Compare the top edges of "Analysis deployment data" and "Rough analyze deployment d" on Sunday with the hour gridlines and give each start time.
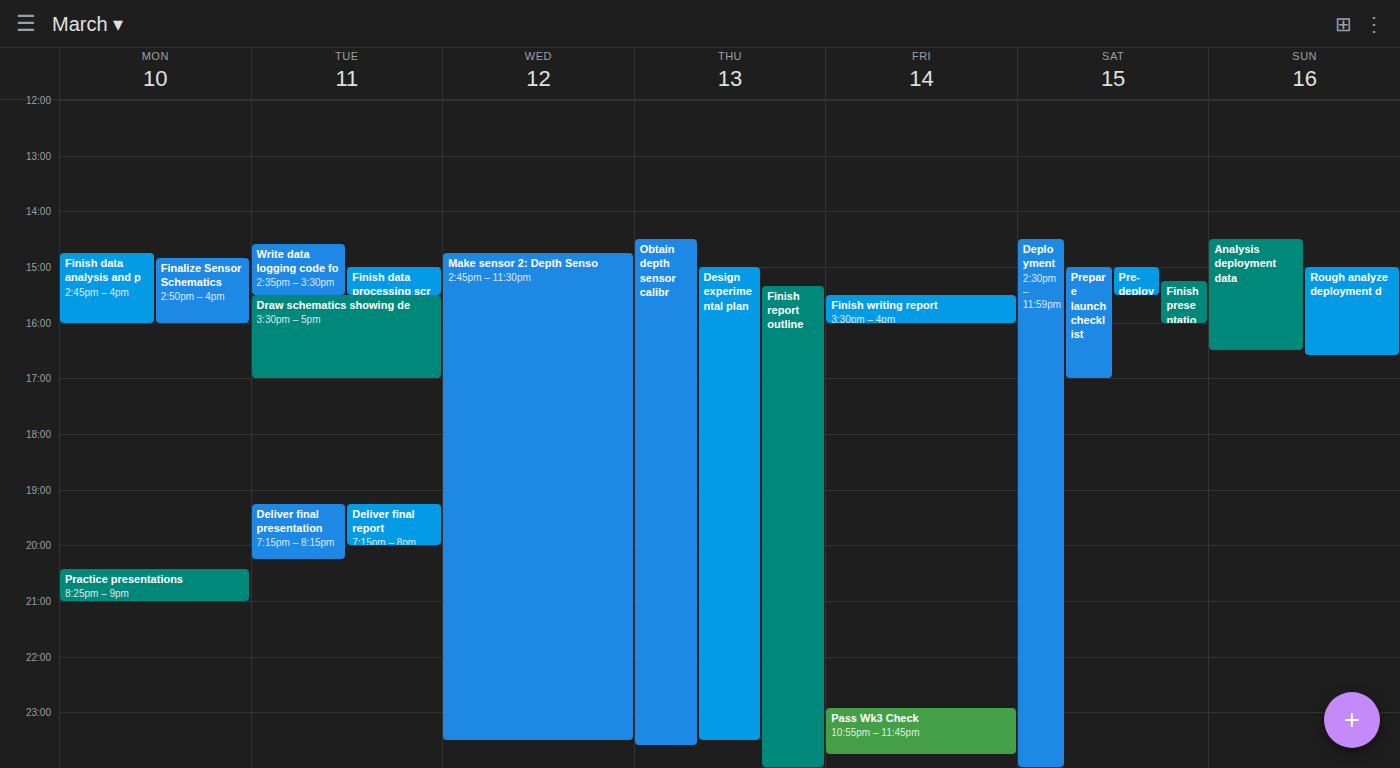
"Analysis deployment data": 2:30 PM, halfway between the 2 PM and 3 PM lines. "Rough analyze deployment d": 3:00 PM, exactly on the 3 PM line.